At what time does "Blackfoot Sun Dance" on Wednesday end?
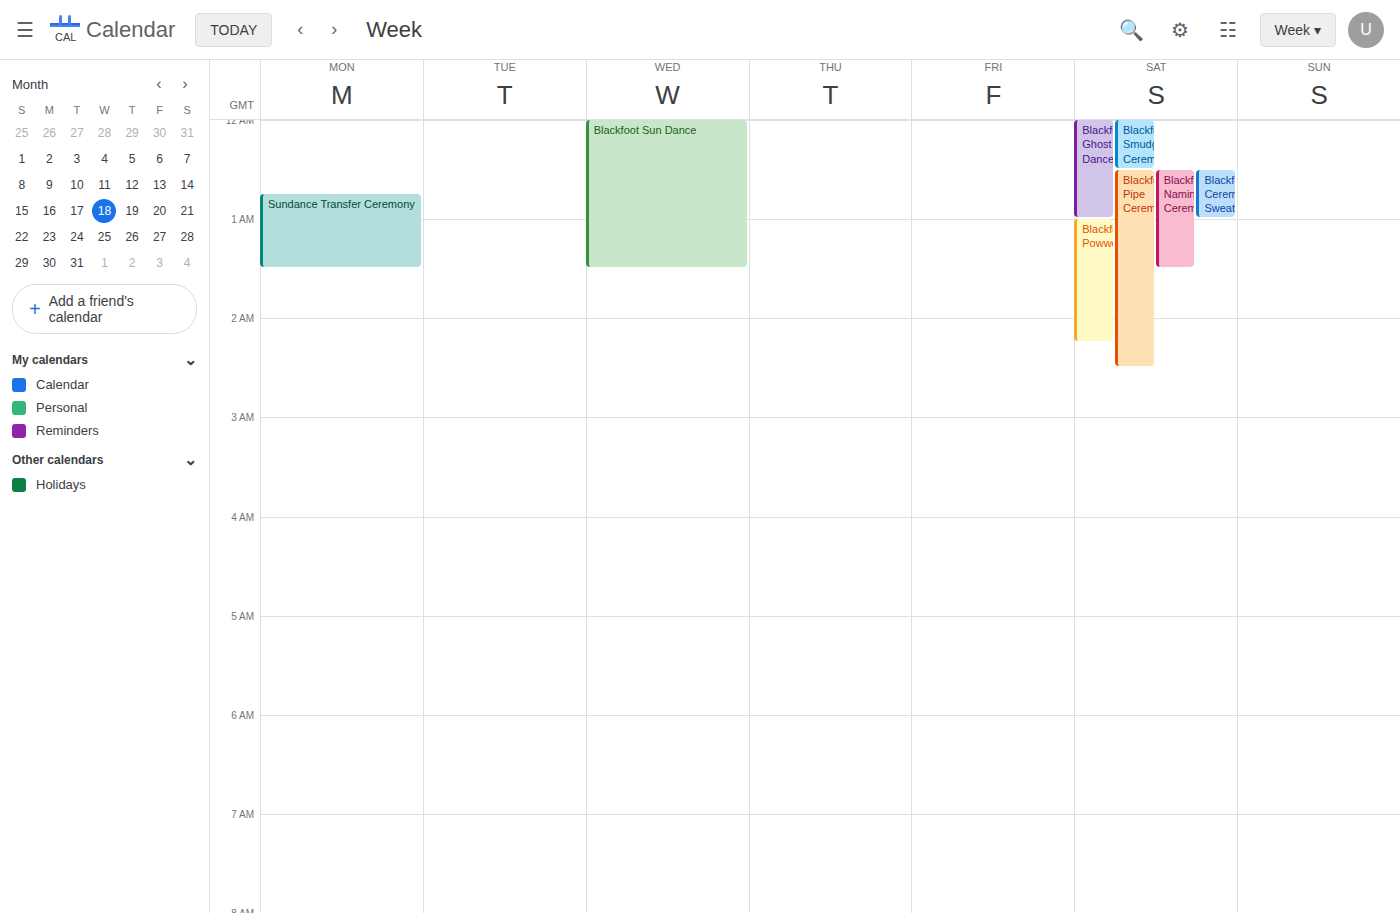
1:30 AM